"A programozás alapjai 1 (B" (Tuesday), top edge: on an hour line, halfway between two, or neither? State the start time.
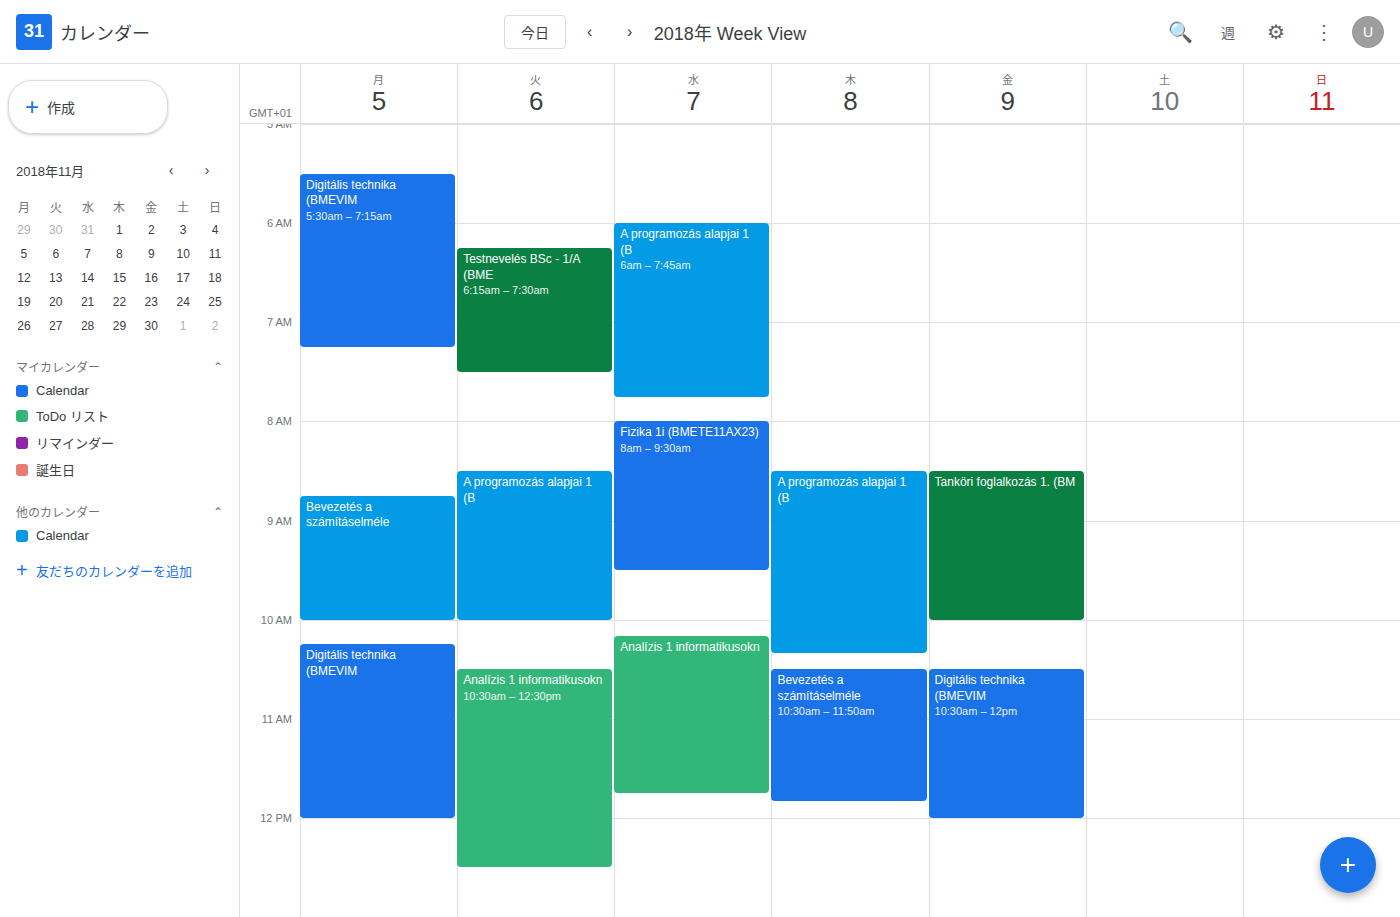
8:30 AM -- halfway between the 8 AM and 9 AM lines.